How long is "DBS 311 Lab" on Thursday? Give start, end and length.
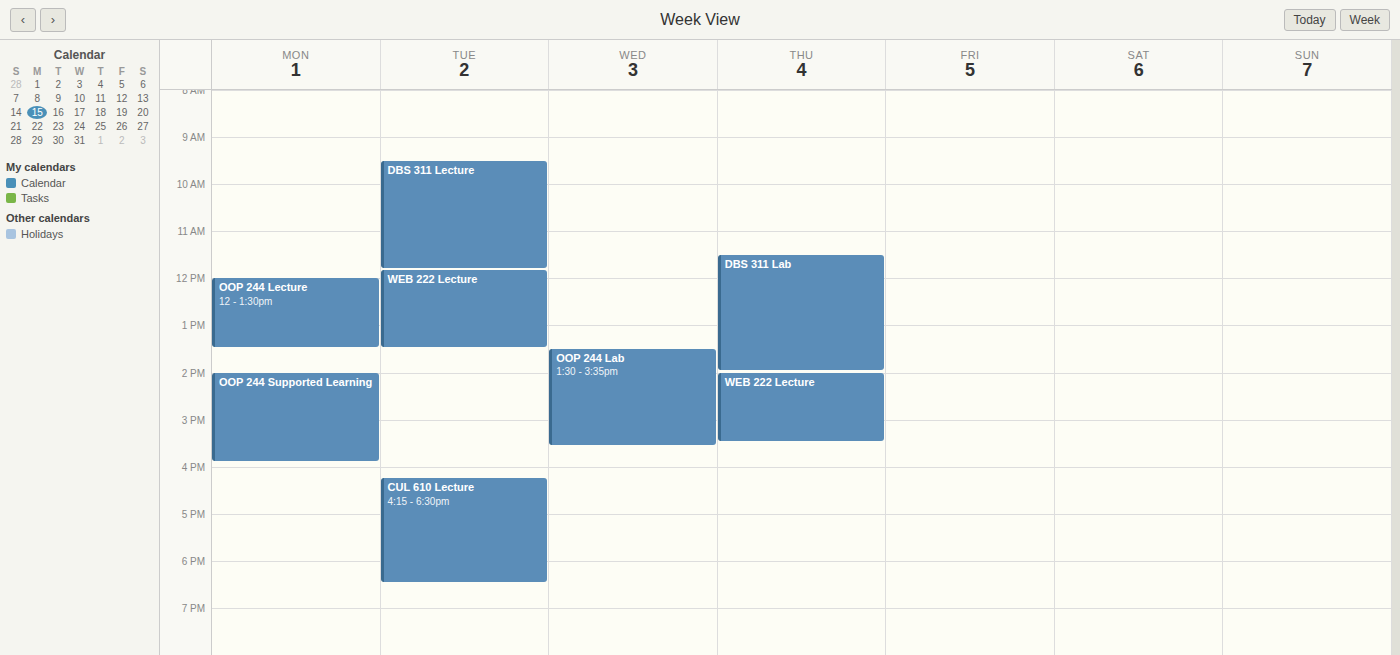
11:30 to 14:00, 2 hours 30 minutes